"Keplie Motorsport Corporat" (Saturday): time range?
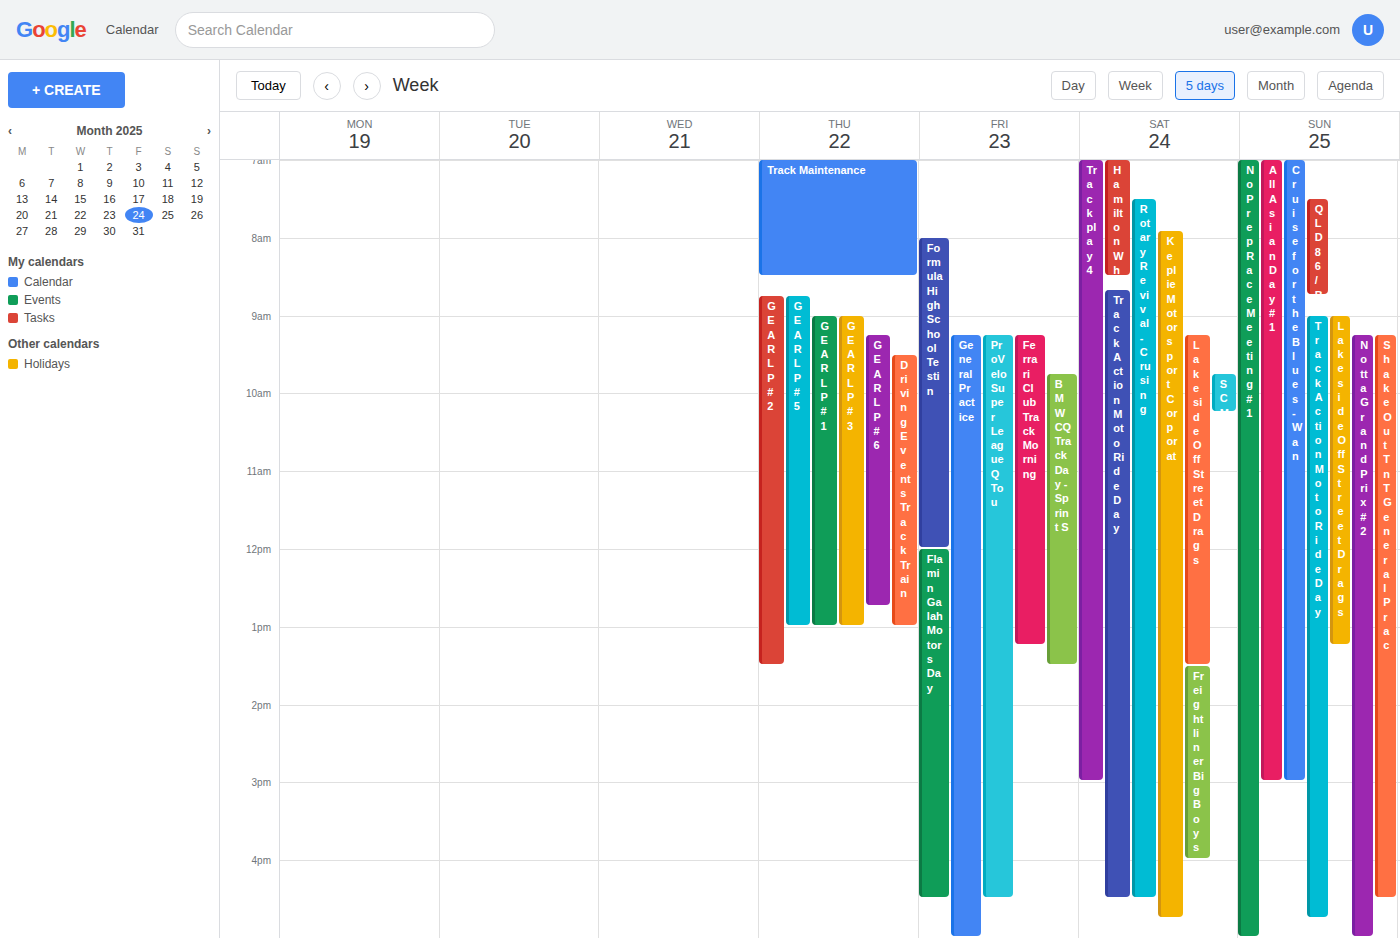
7:55 AM to 4:45 PM